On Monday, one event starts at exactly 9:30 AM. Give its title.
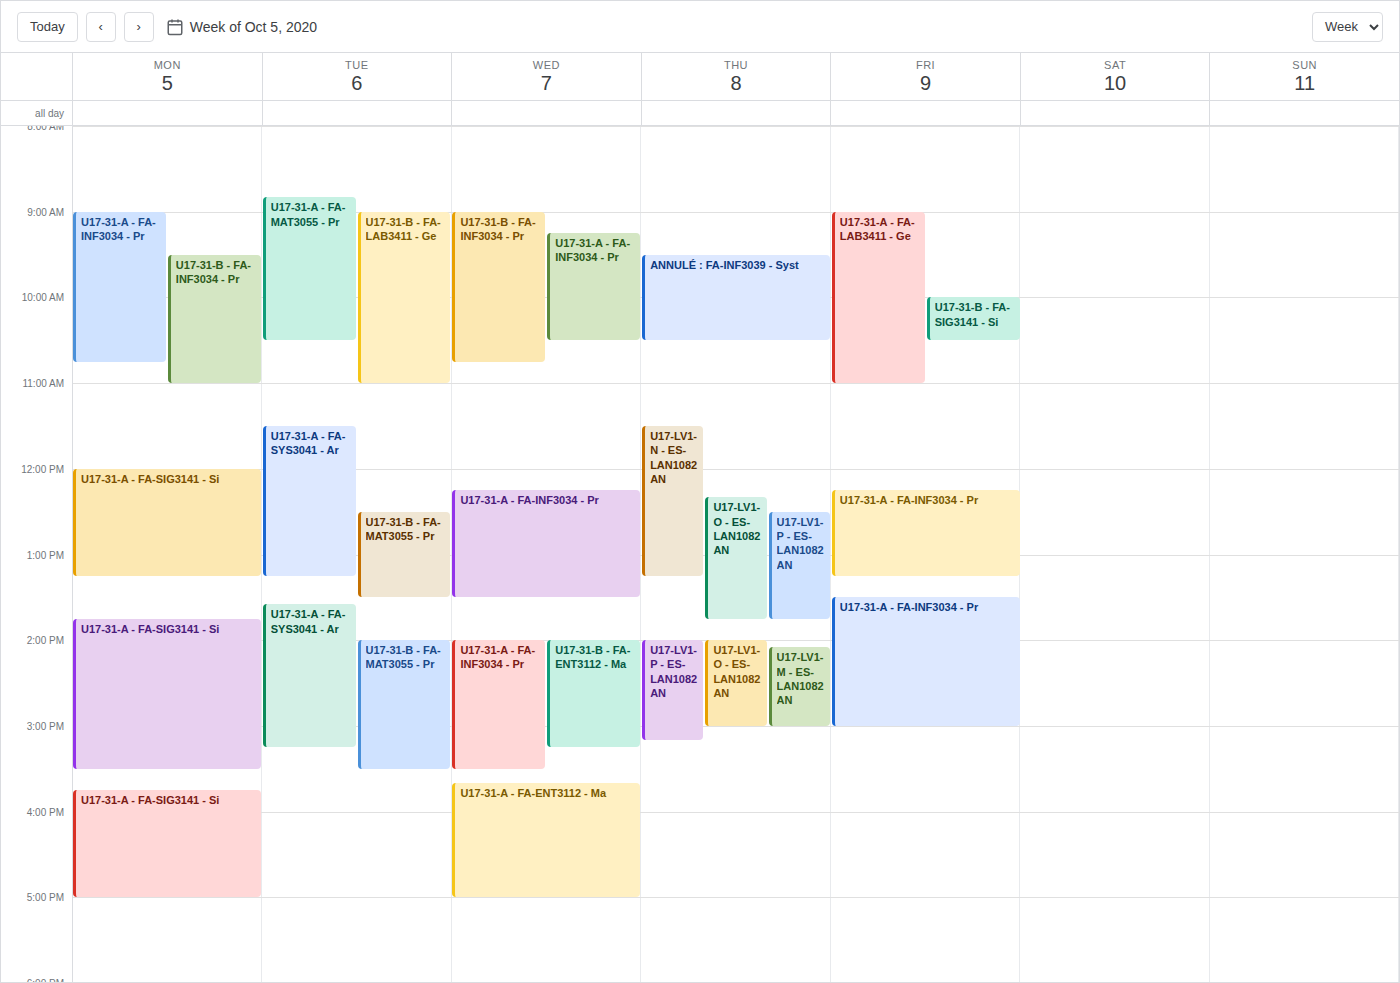
"U17-31-B - FA-INF3034 - Pr"